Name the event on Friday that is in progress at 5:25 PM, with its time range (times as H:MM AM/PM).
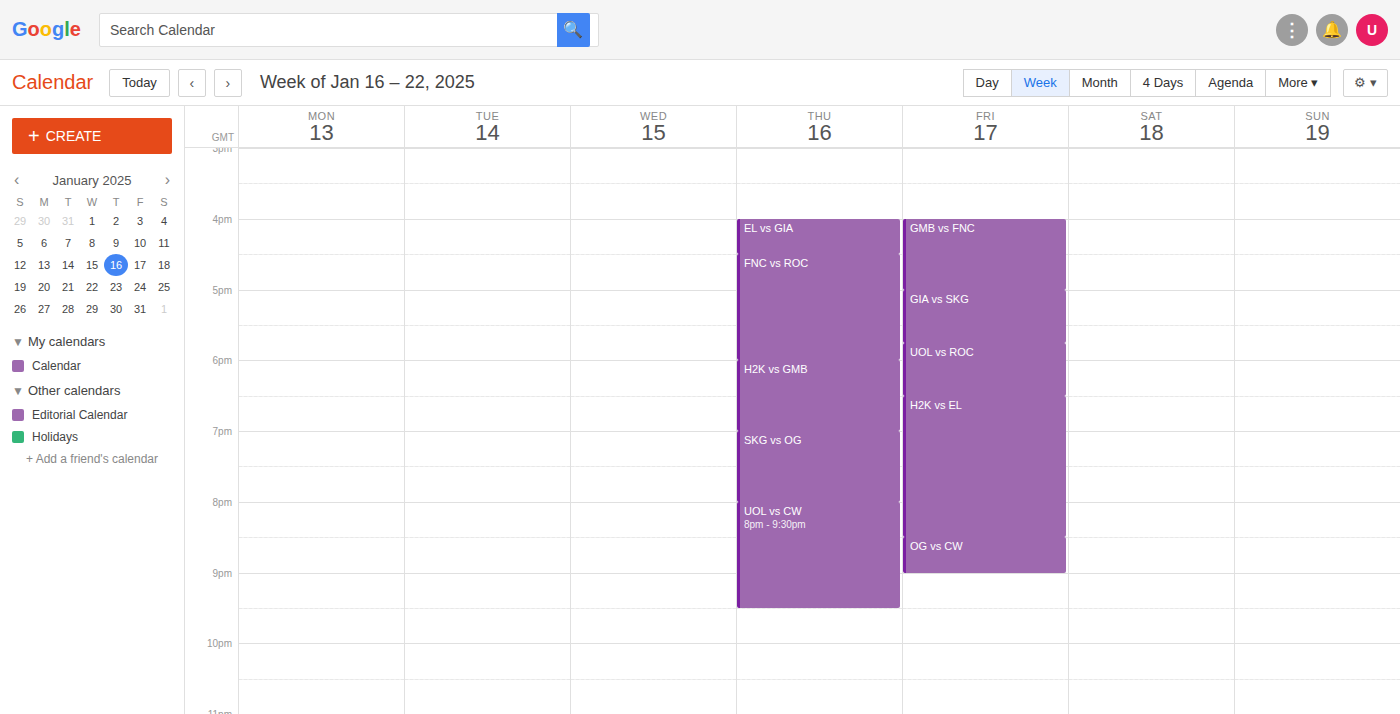
"GIA vs SKG", 5:00 PM to 5:45 PM